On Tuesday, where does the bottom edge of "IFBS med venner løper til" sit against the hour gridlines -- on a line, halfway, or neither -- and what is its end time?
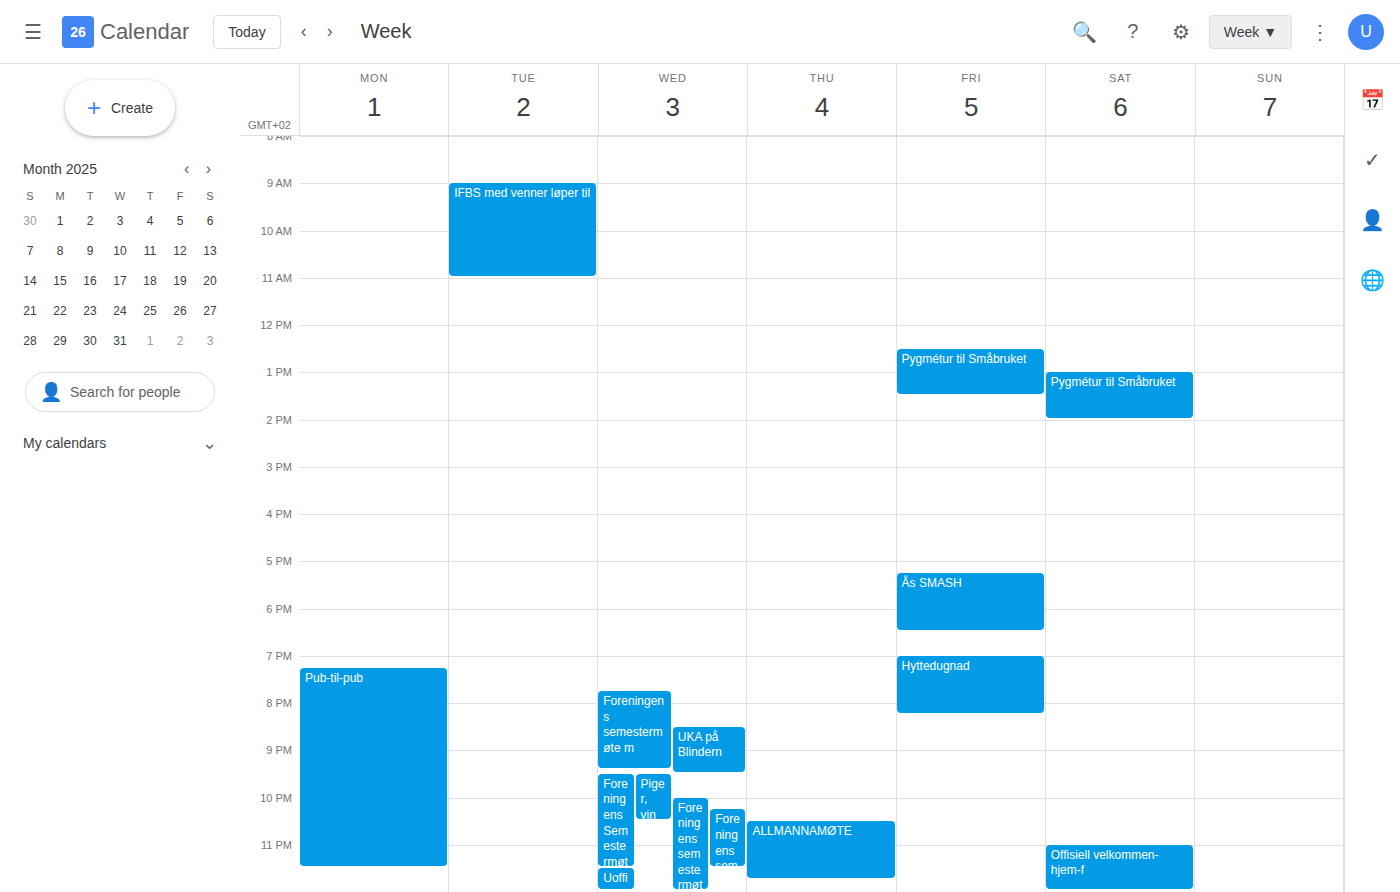
11:00 AM -- exactly on the 11 AM line.